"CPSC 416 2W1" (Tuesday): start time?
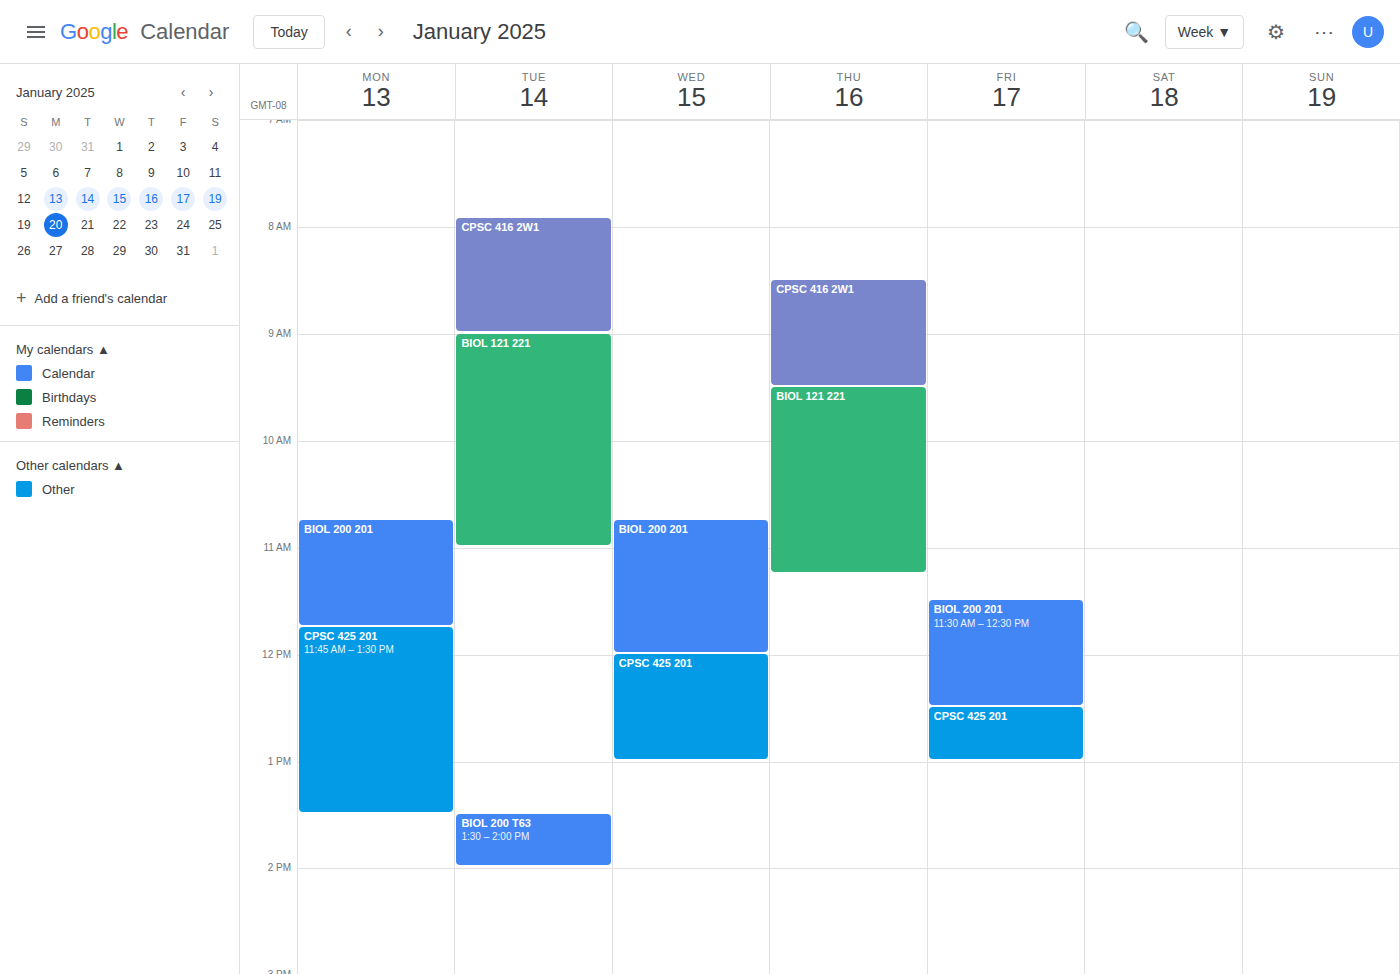
7:55 AM